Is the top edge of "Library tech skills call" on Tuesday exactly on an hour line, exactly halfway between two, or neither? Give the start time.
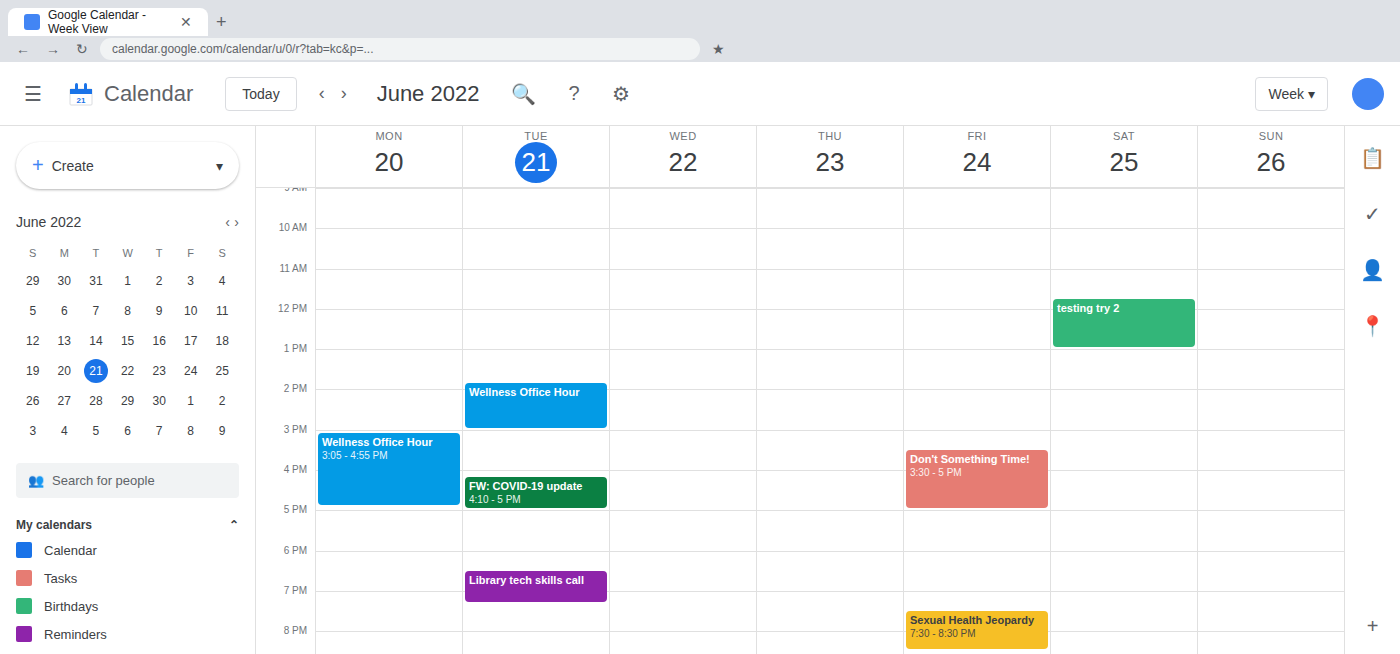
6:30 PM -- halfway between the 6 PM and 7 PM lines.